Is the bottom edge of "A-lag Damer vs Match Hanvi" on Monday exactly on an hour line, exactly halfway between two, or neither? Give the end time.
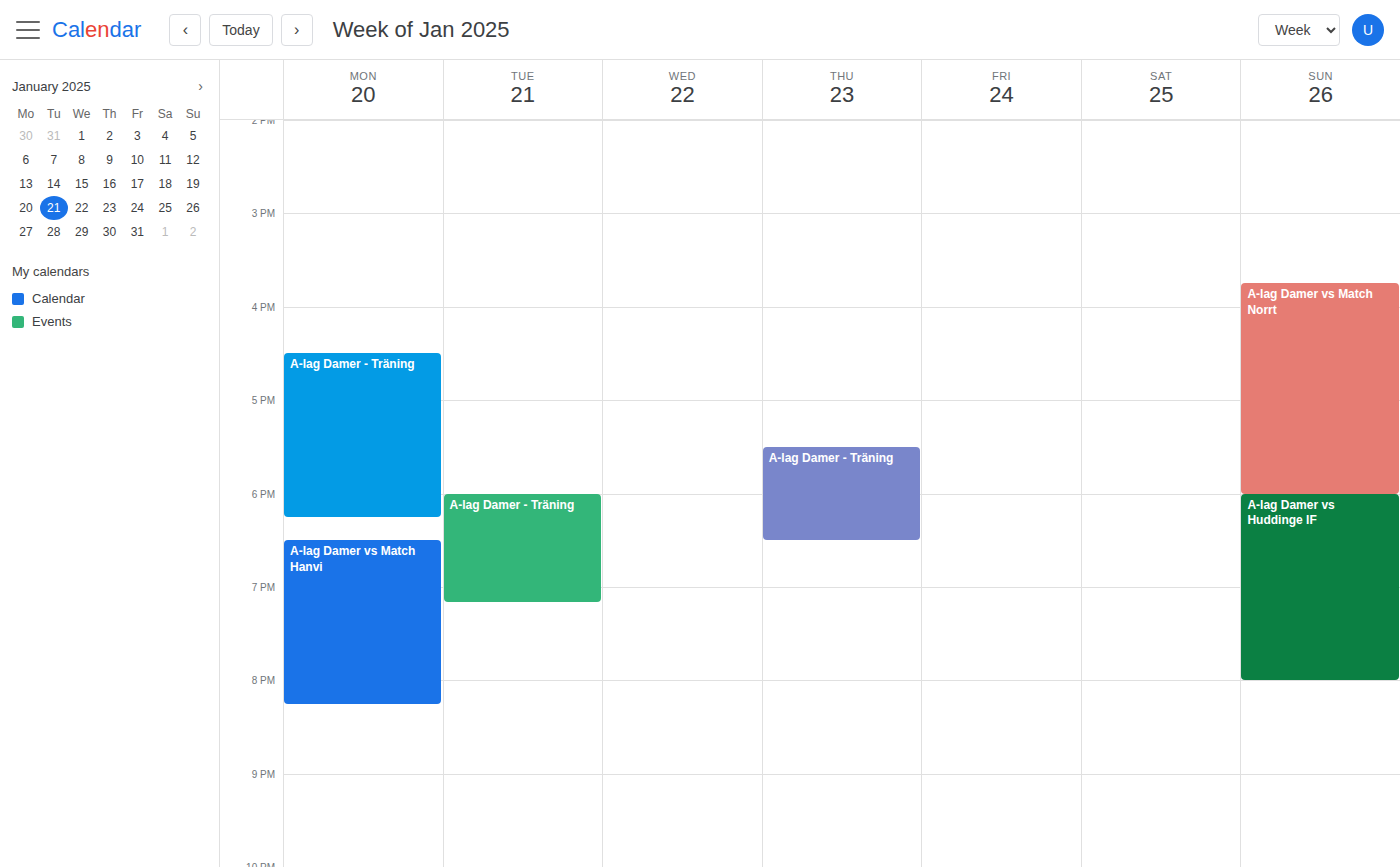
8:15 PM -- neither: a quarter of the way from the 8 PM line to the 9 PM line.